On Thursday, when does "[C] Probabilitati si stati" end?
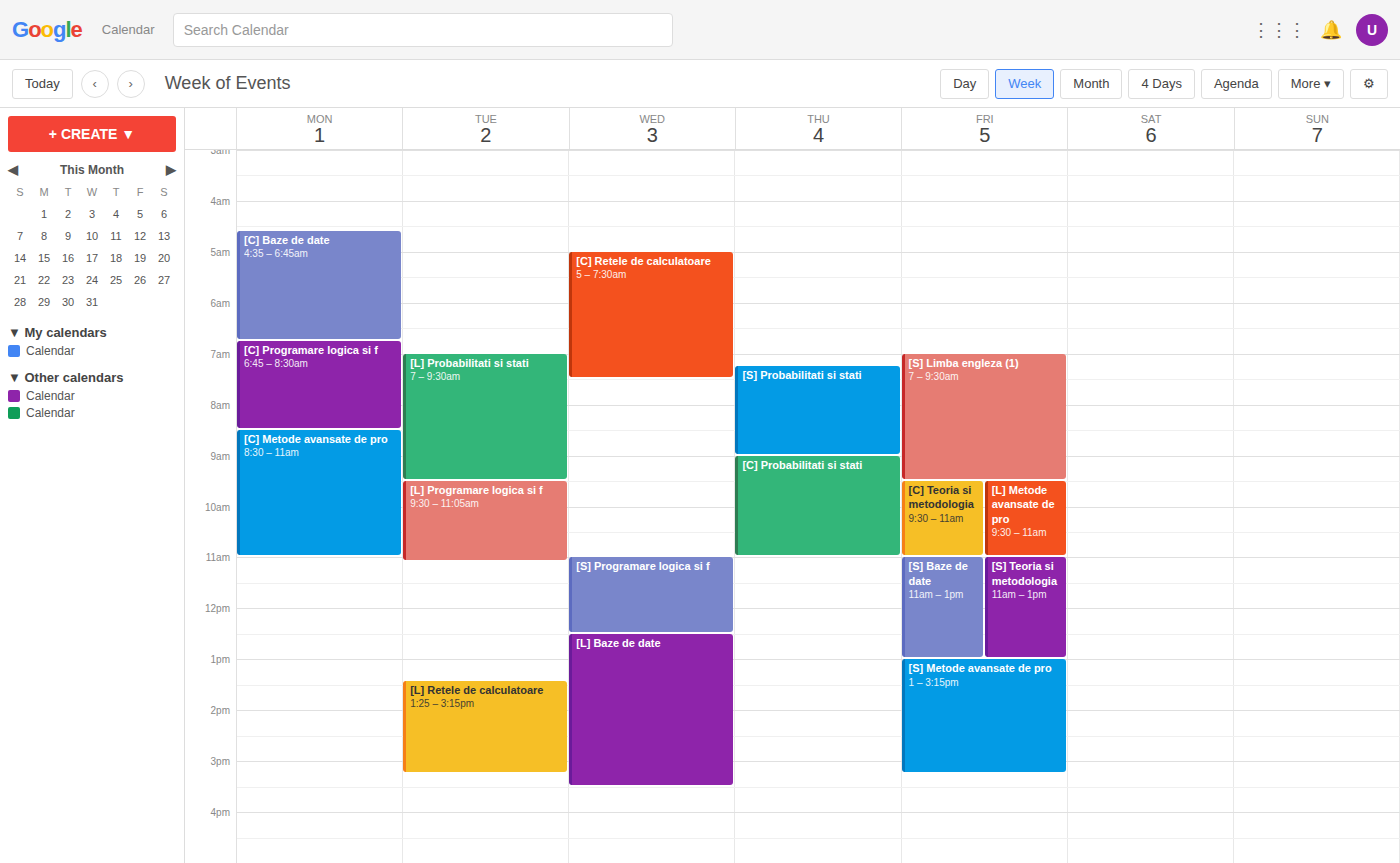
11:00 AM